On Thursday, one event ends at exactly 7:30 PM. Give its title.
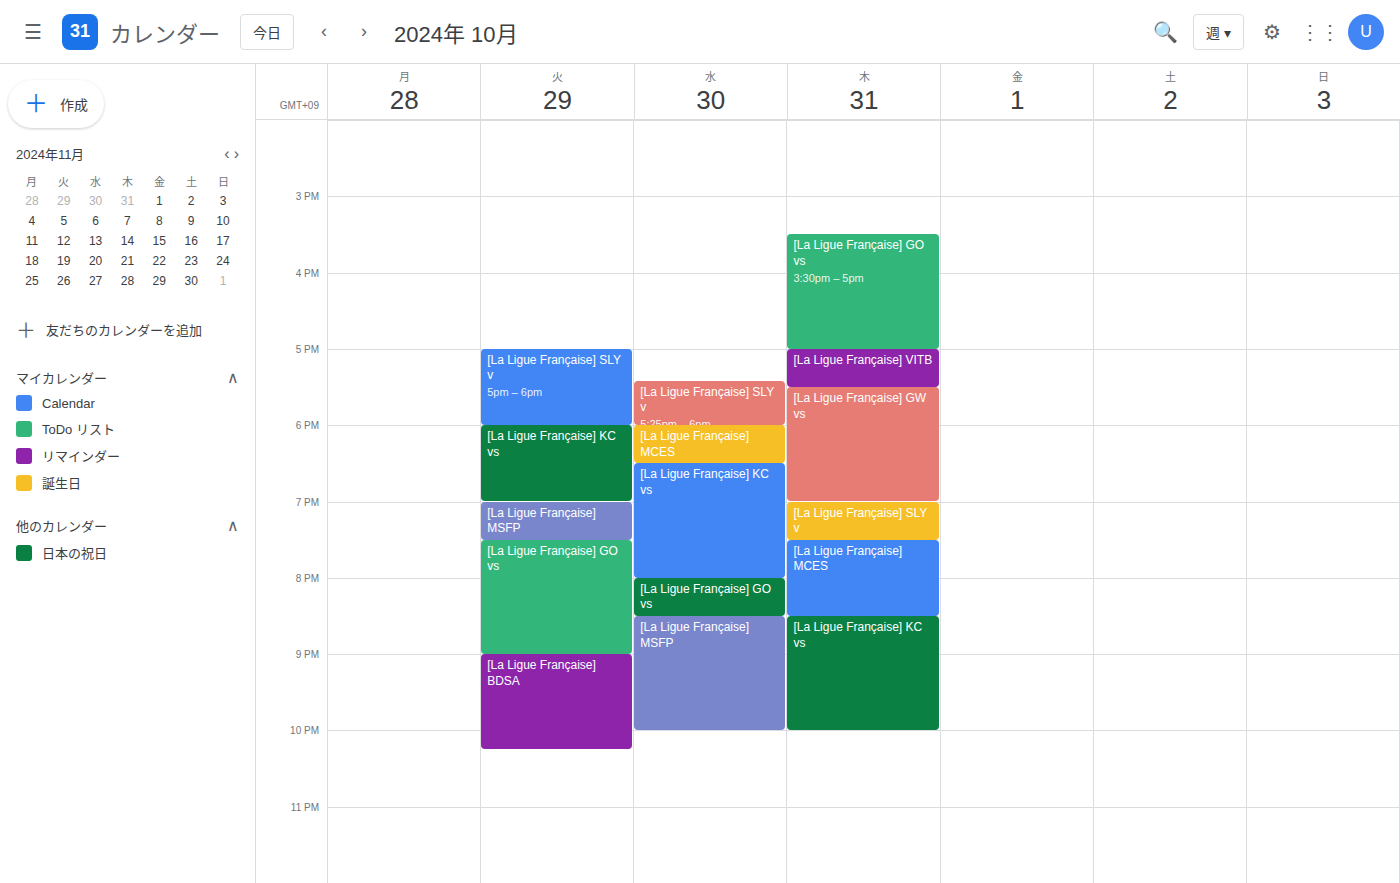
"[La Ligue Française] SLY v"